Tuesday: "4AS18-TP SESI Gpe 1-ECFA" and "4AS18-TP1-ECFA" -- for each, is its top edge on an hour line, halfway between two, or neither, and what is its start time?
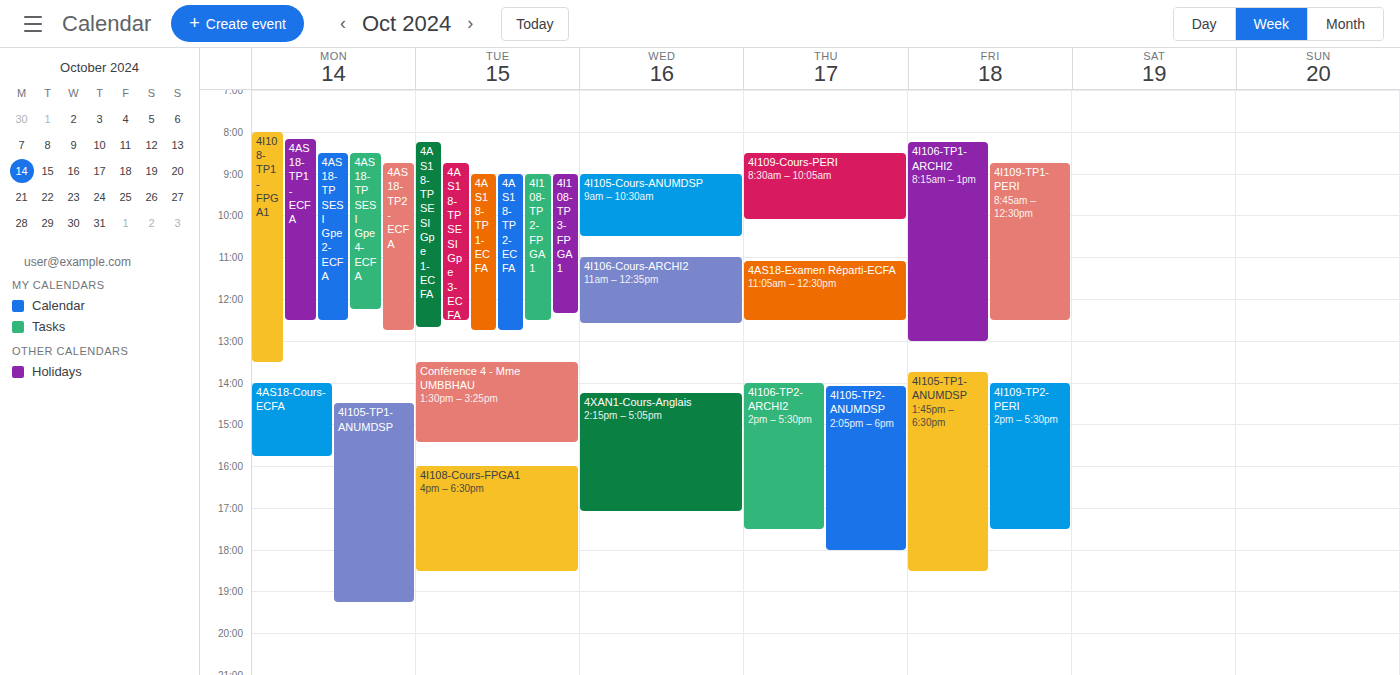
"4AS18-TP SESI Gpe 1-ECFA": 8:15 AM, neither: a quarter of the way from the 8 AM line to the 9 AM line. "4AS18-TP1-ECFA": 9:00 AM, exactly on the 9 AM line.